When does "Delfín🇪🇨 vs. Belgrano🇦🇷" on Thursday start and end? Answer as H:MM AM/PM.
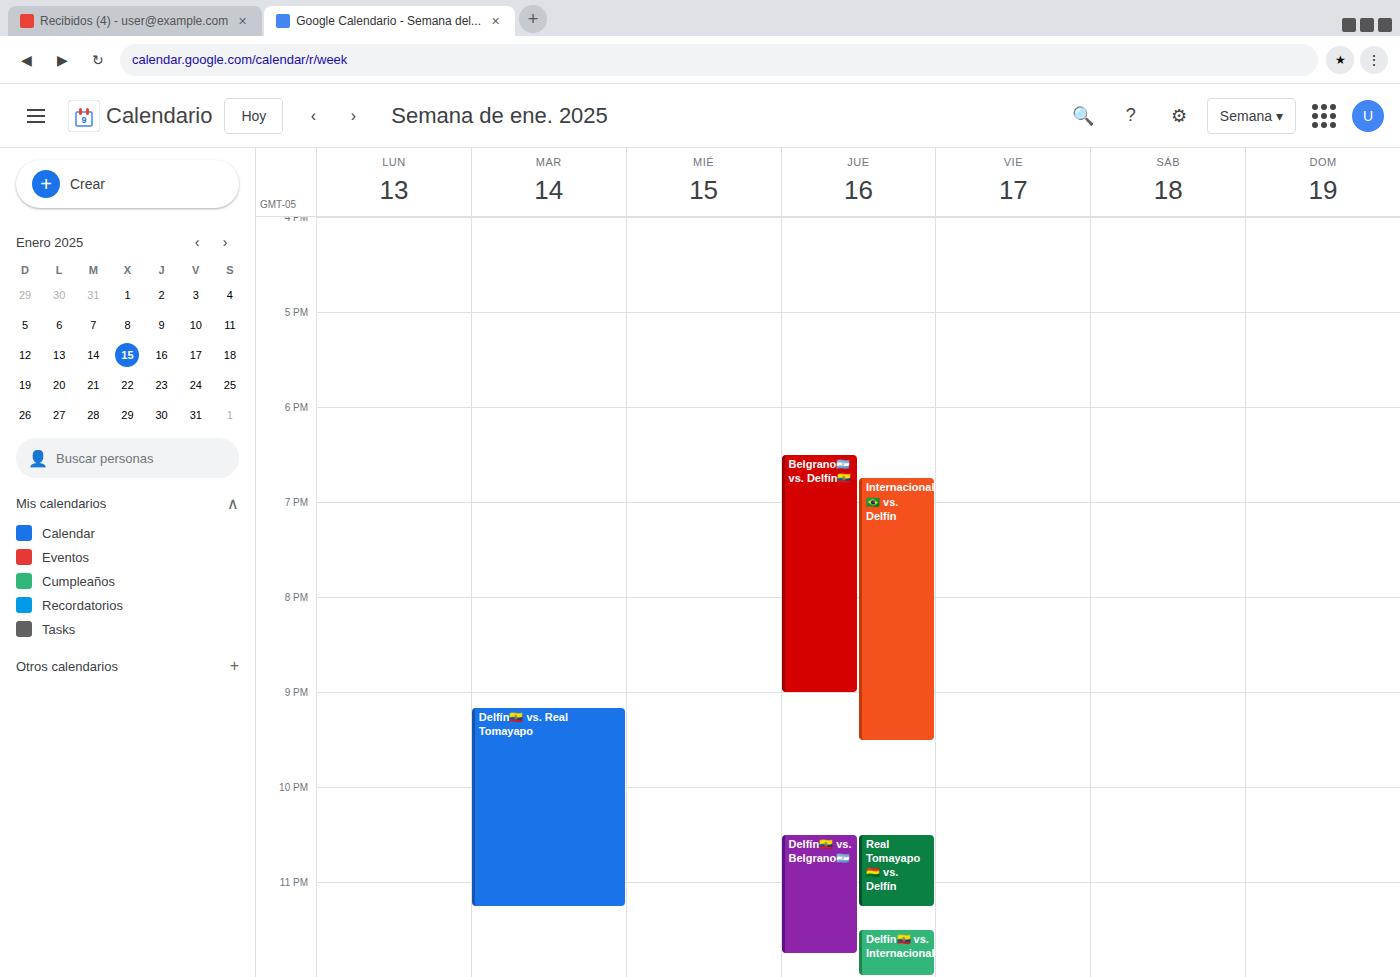
10:30 PM to 11:45 PM